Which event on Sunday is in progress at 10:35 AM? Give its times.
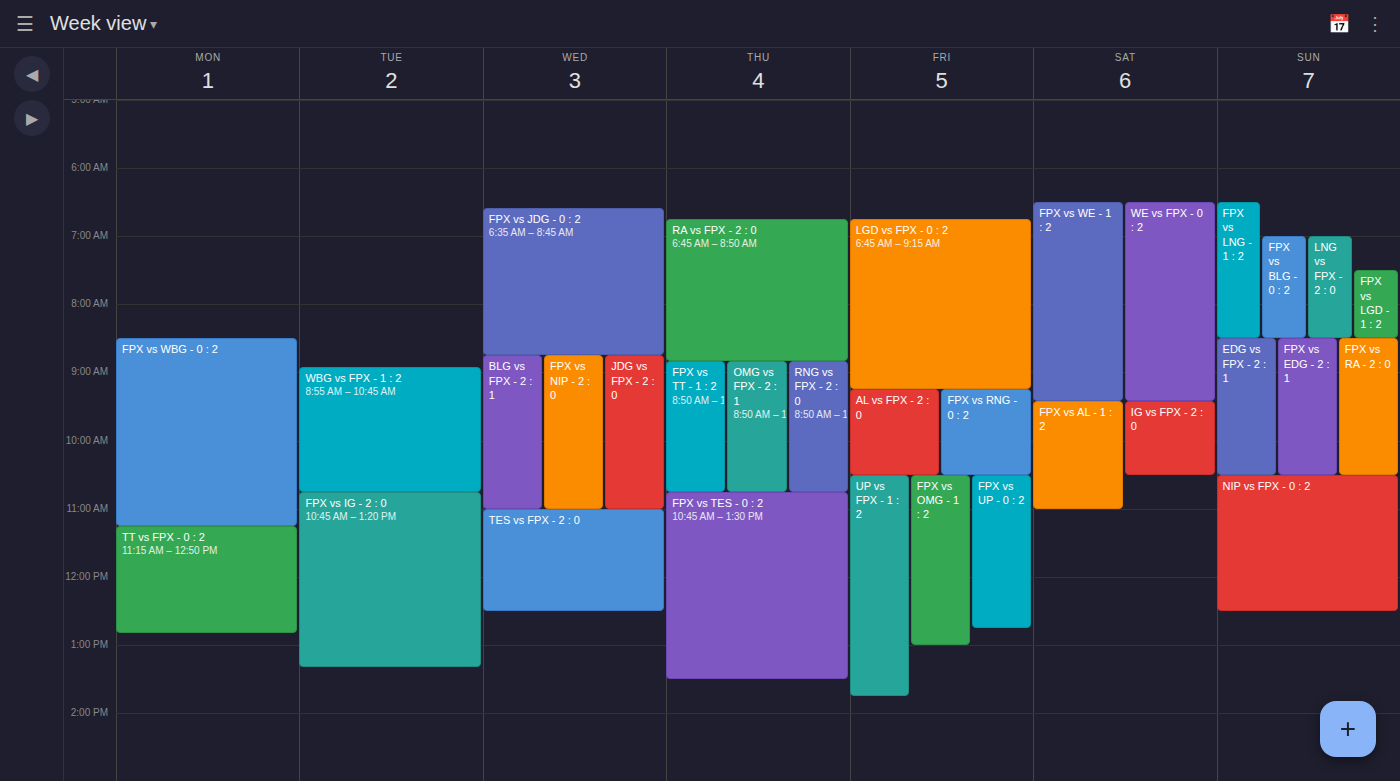
"NIP vs FPX - 0 : 2", 10:30 AM to 12:30 PM